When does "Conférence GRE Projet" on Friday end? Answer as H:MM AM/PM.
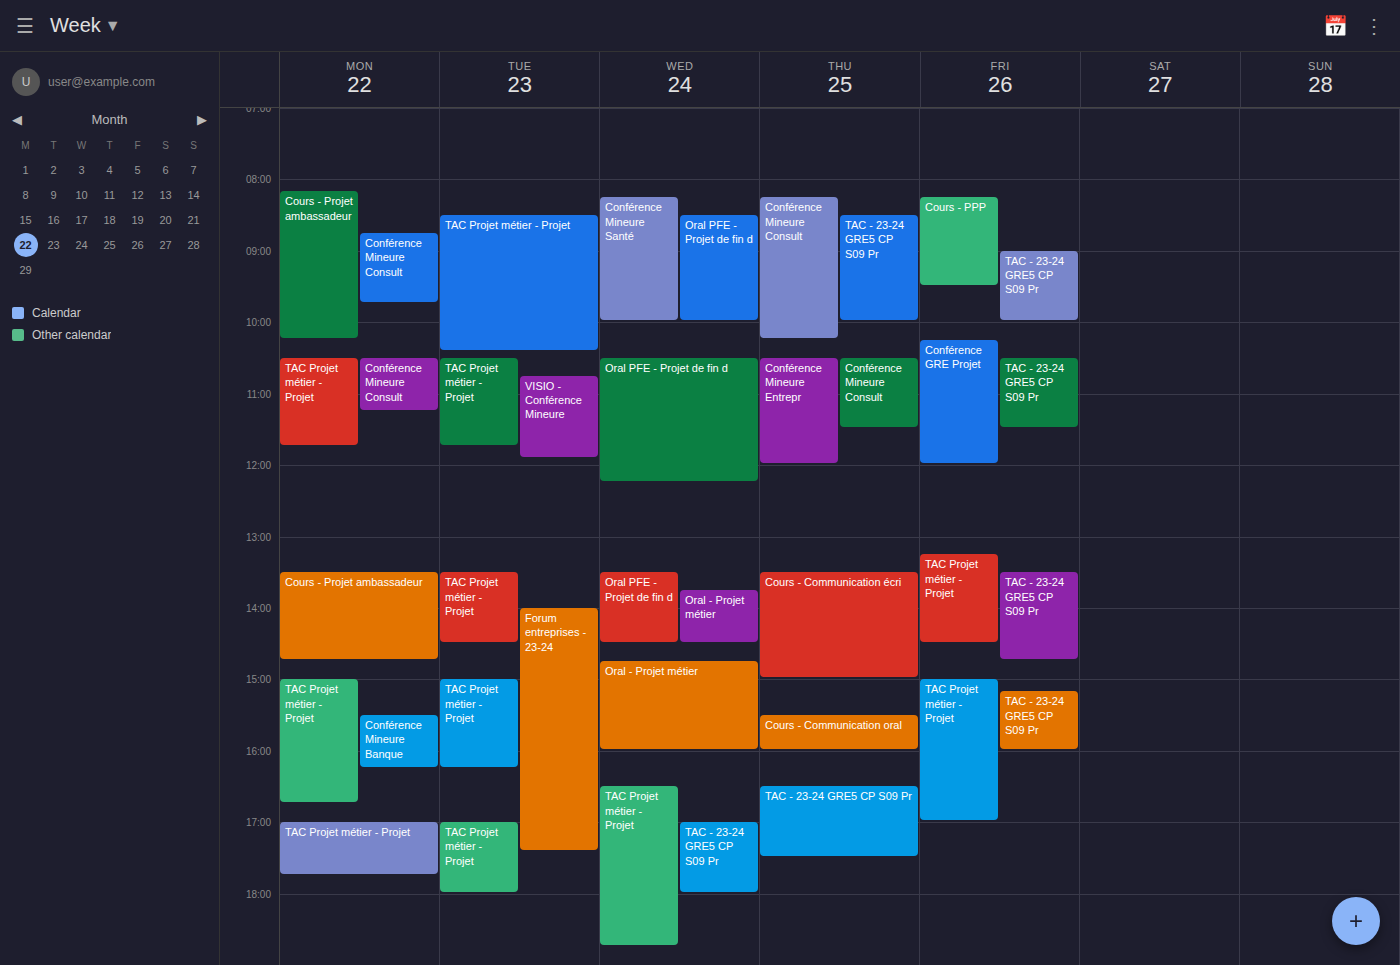
12:00 PM